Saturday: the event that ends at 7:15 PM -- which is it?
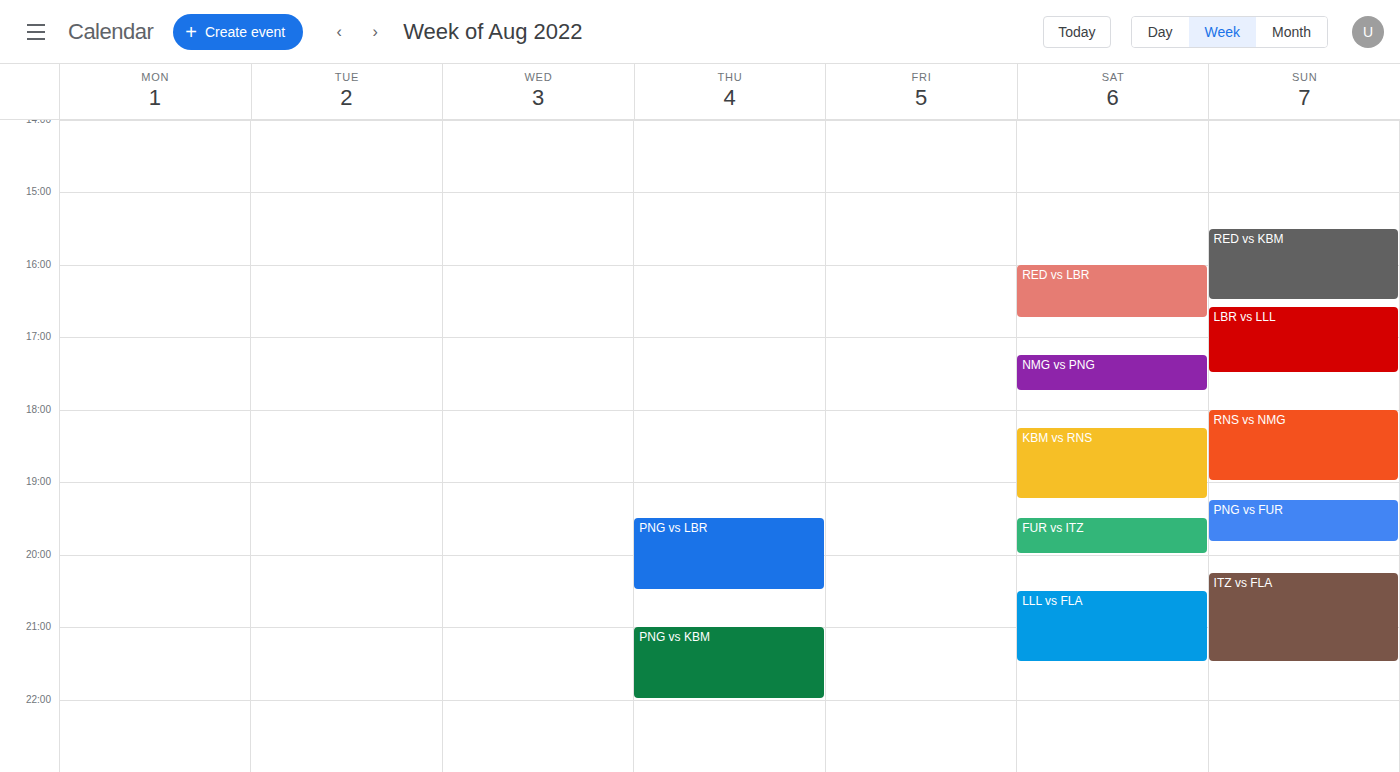
"KBM vs RNS"